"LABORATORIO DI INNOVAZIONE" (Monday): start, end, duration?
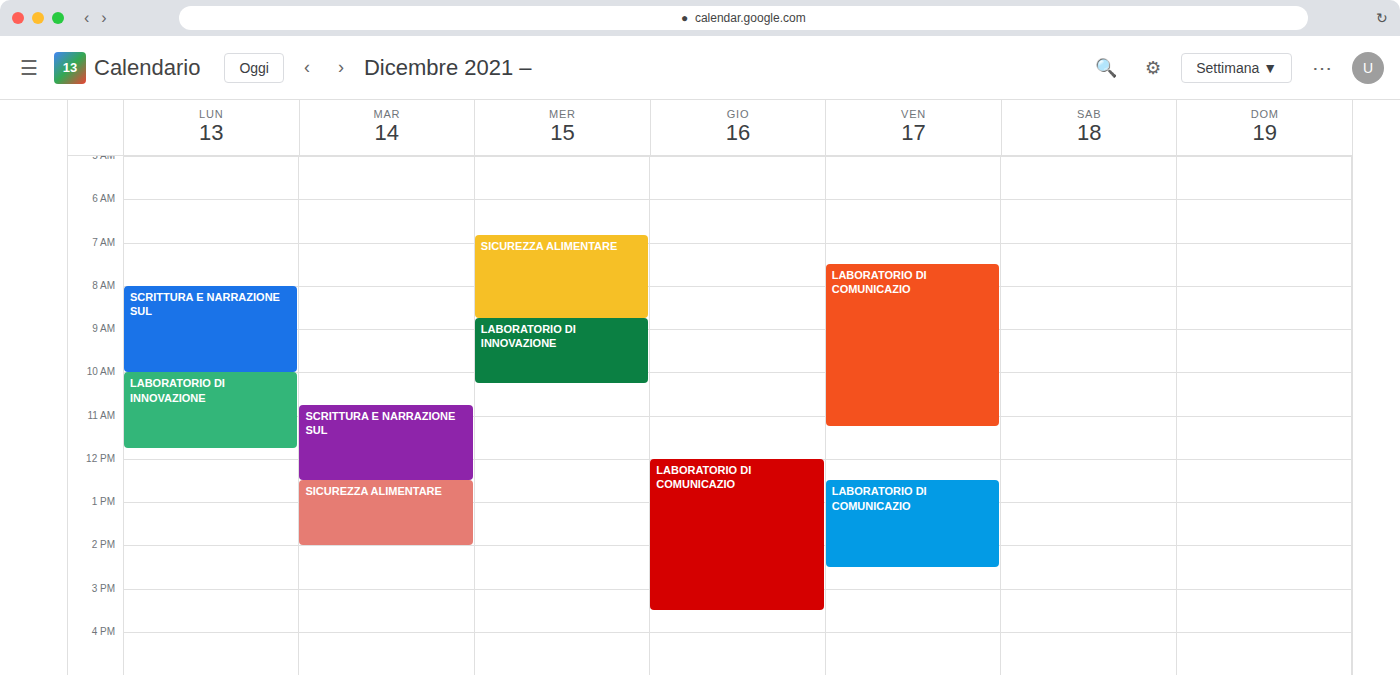
10:00 to 11:45, 1 hour 45 minutes